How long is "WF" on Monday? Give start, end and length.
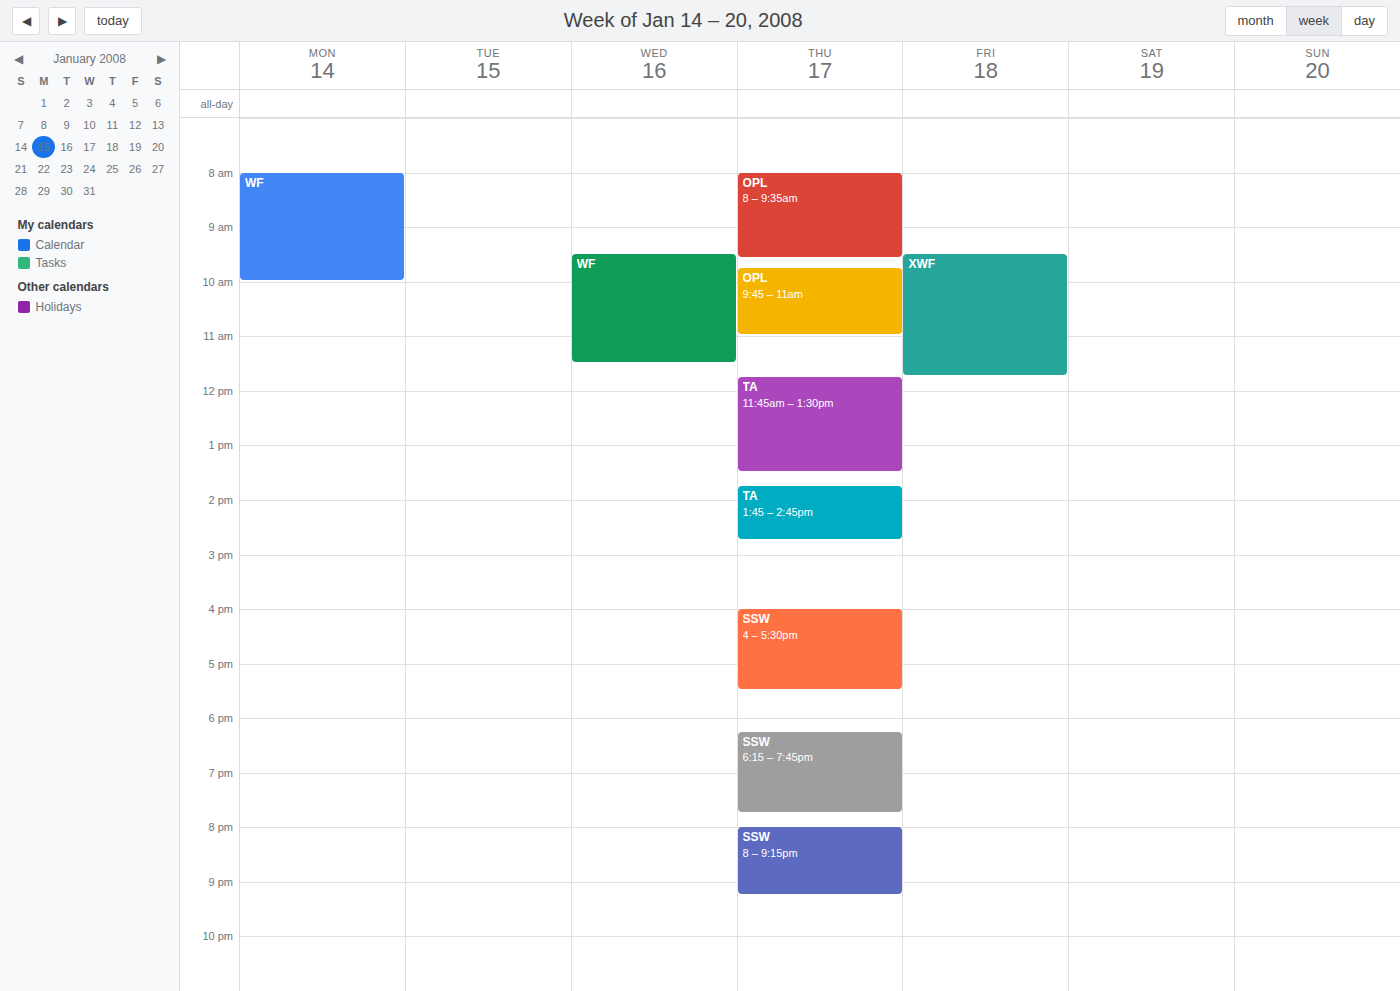
8:00 AM to 10:00 AM, 2 hours